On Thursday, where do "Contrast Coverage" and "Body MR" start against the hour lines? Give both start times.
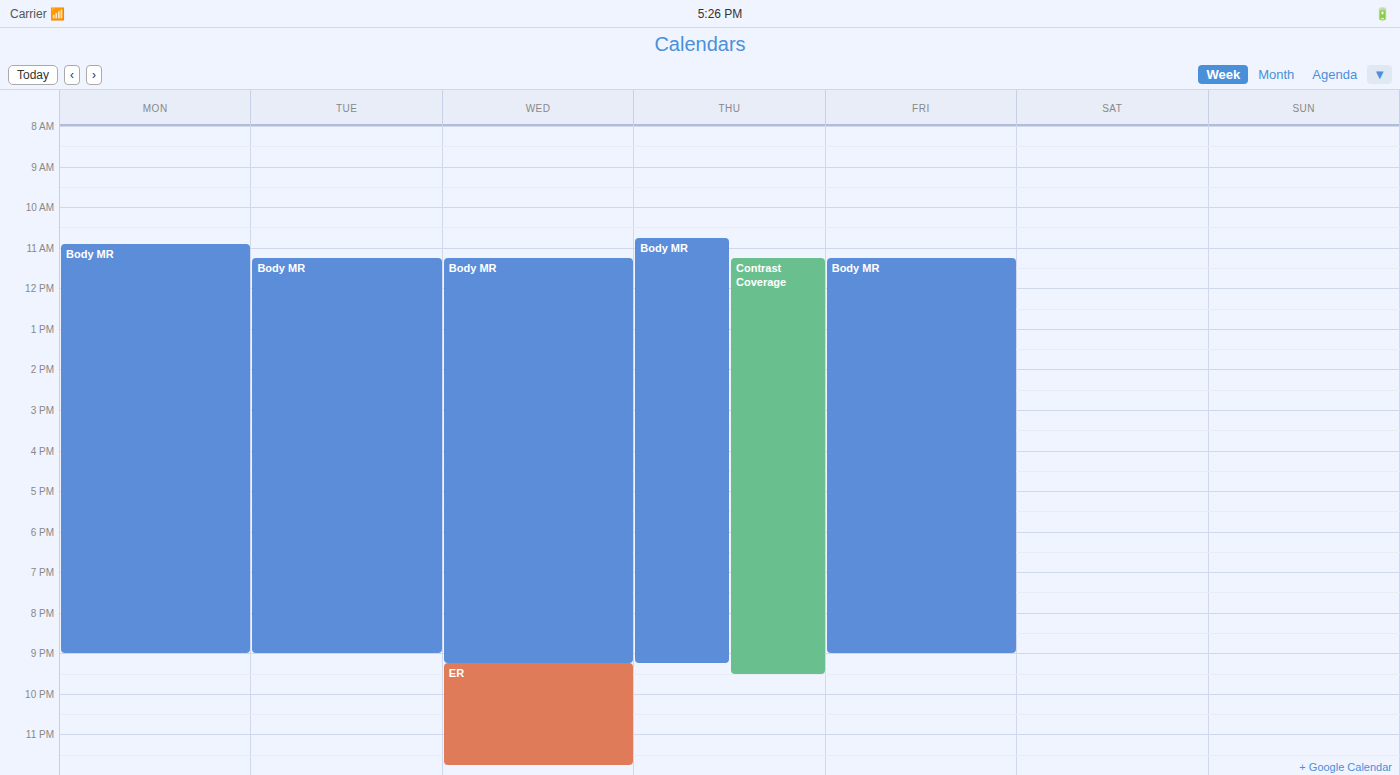
"Contrast Coverage": 11:15 AM, neither: a quarter of the way from the 11 AM line to the 12 PM line. "Body MR": 10:45 AM, neither: three quarters of the way from the 10 AM line to the 11 AM line.